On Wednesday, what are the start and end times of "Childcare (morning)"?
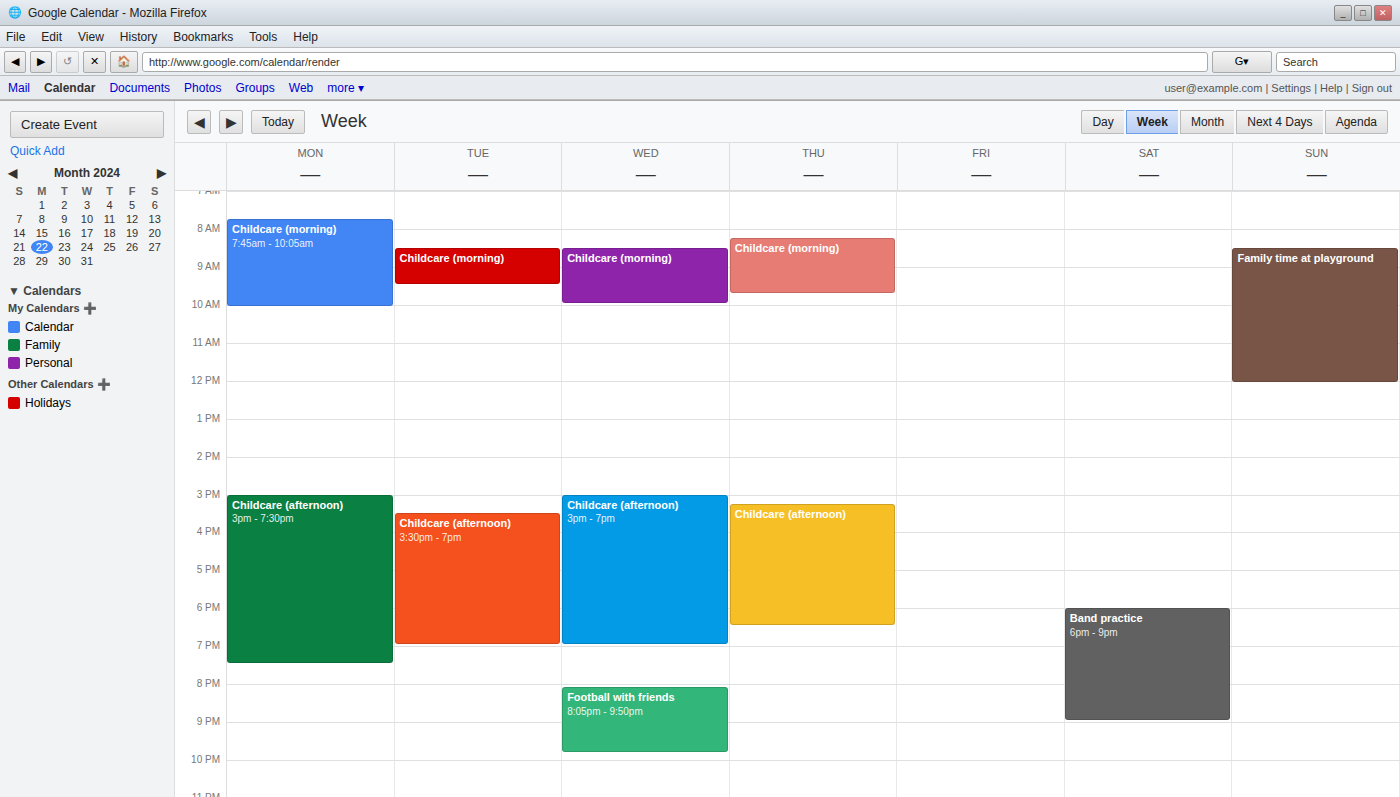
08:30 to 10:00